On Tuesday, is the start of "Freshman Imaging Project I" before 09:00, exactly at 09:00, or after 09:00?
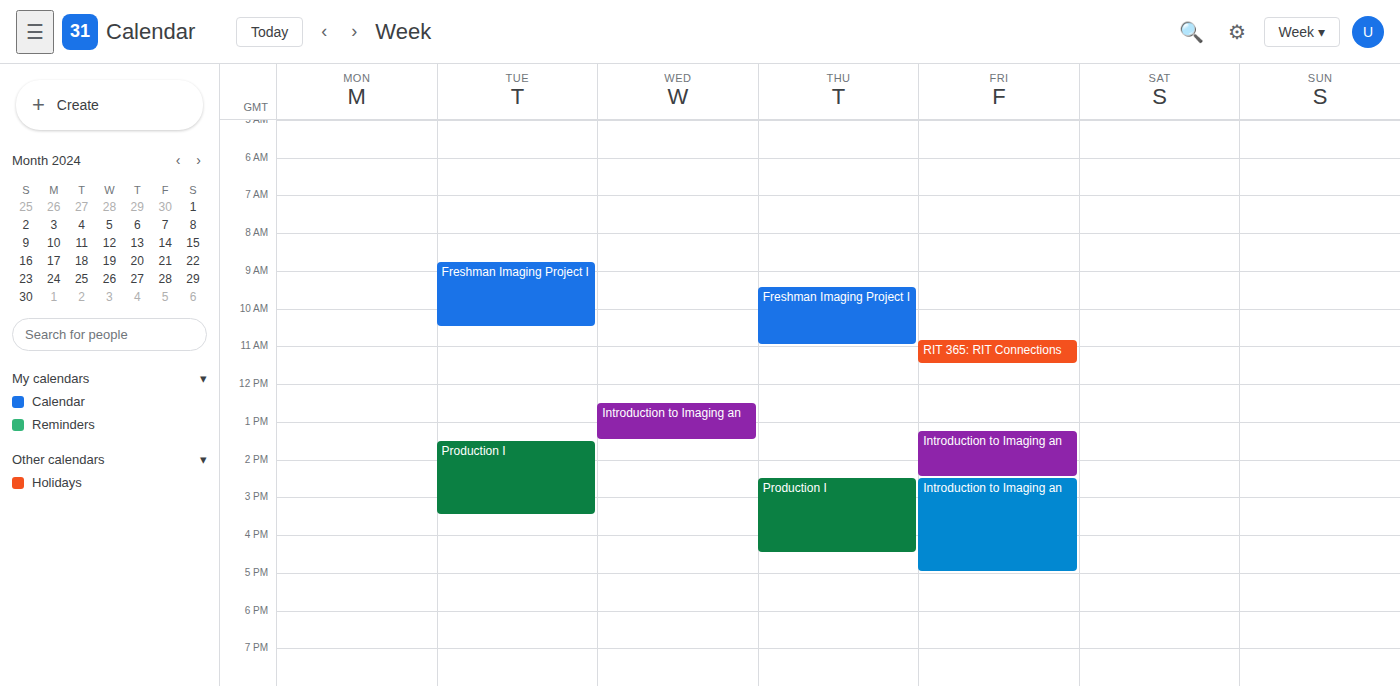
08:45 -- before 09:00, 15 minutes above the 09:00 line.